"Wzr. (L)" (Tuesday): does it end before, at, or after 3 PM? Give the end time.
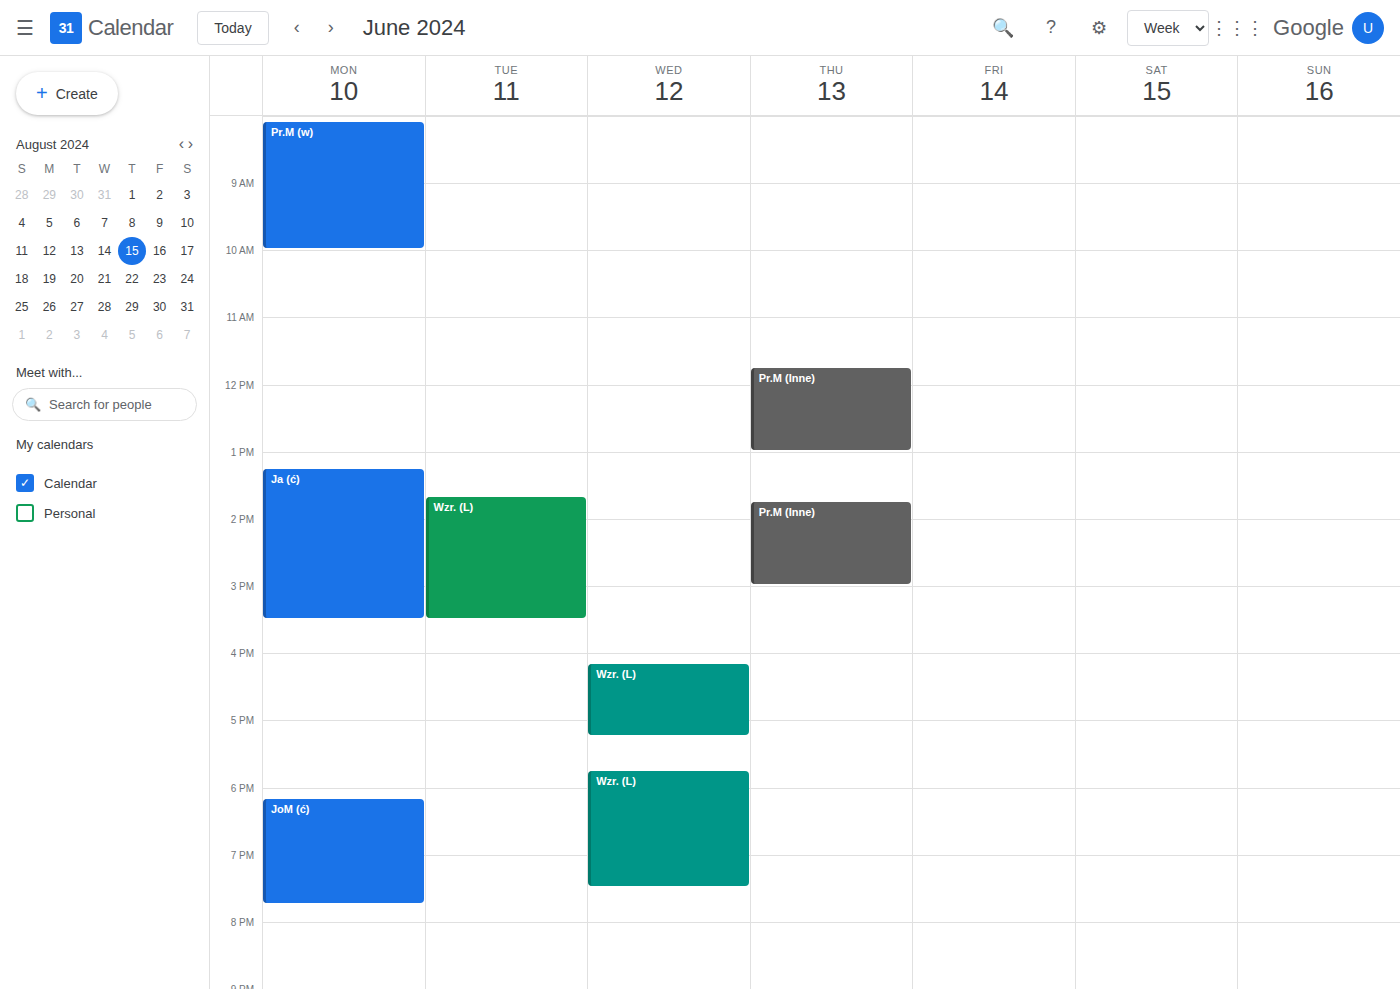
3:30 PM -- after 3 PM, 30 minutes below the 3 PM line.